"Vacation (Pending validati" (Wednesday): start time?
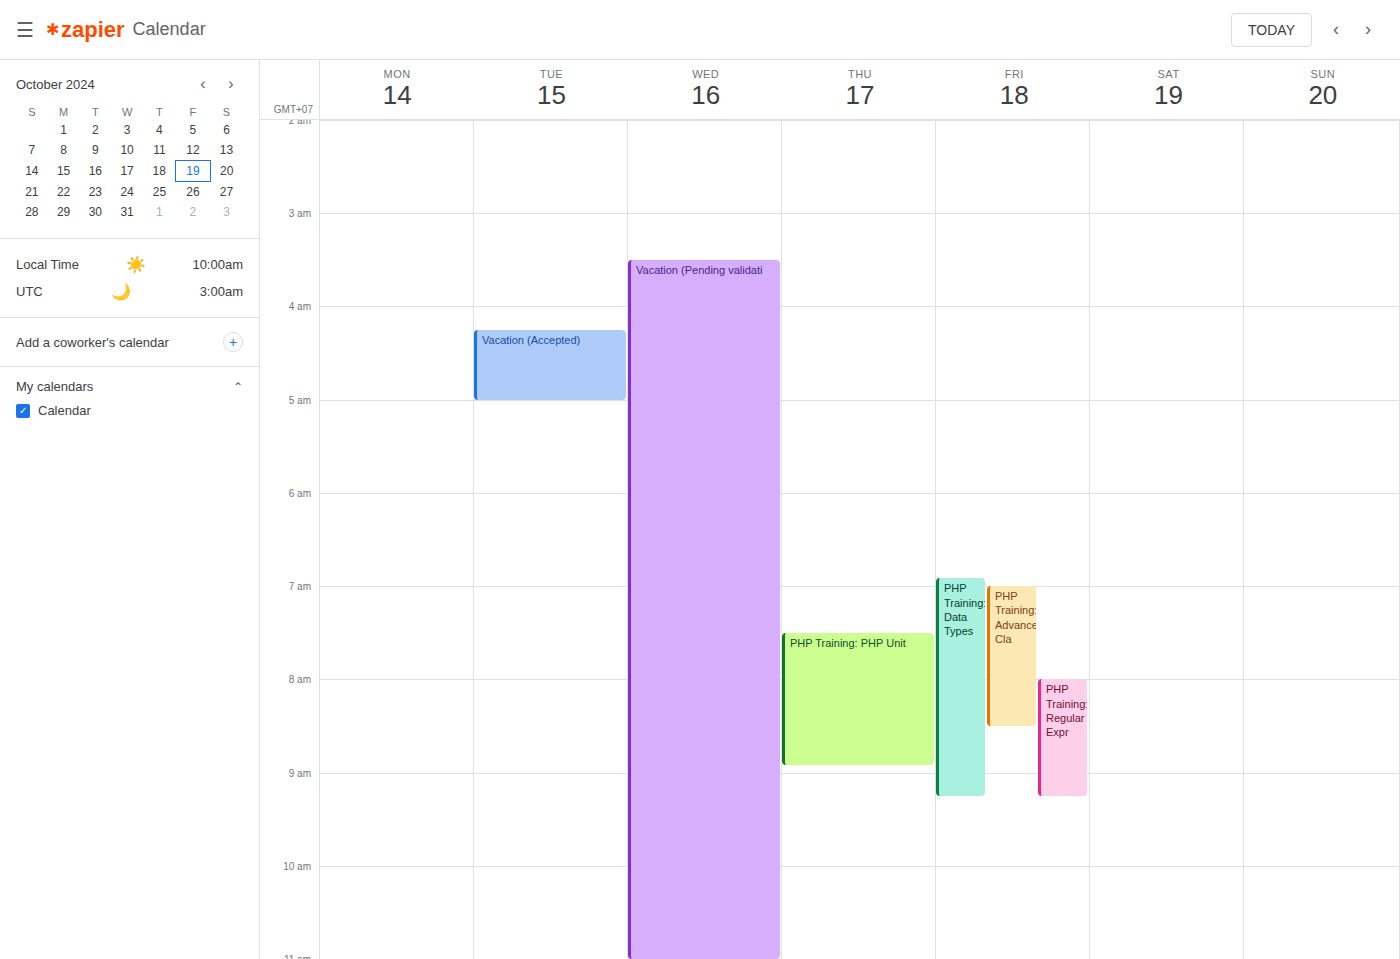
03:30